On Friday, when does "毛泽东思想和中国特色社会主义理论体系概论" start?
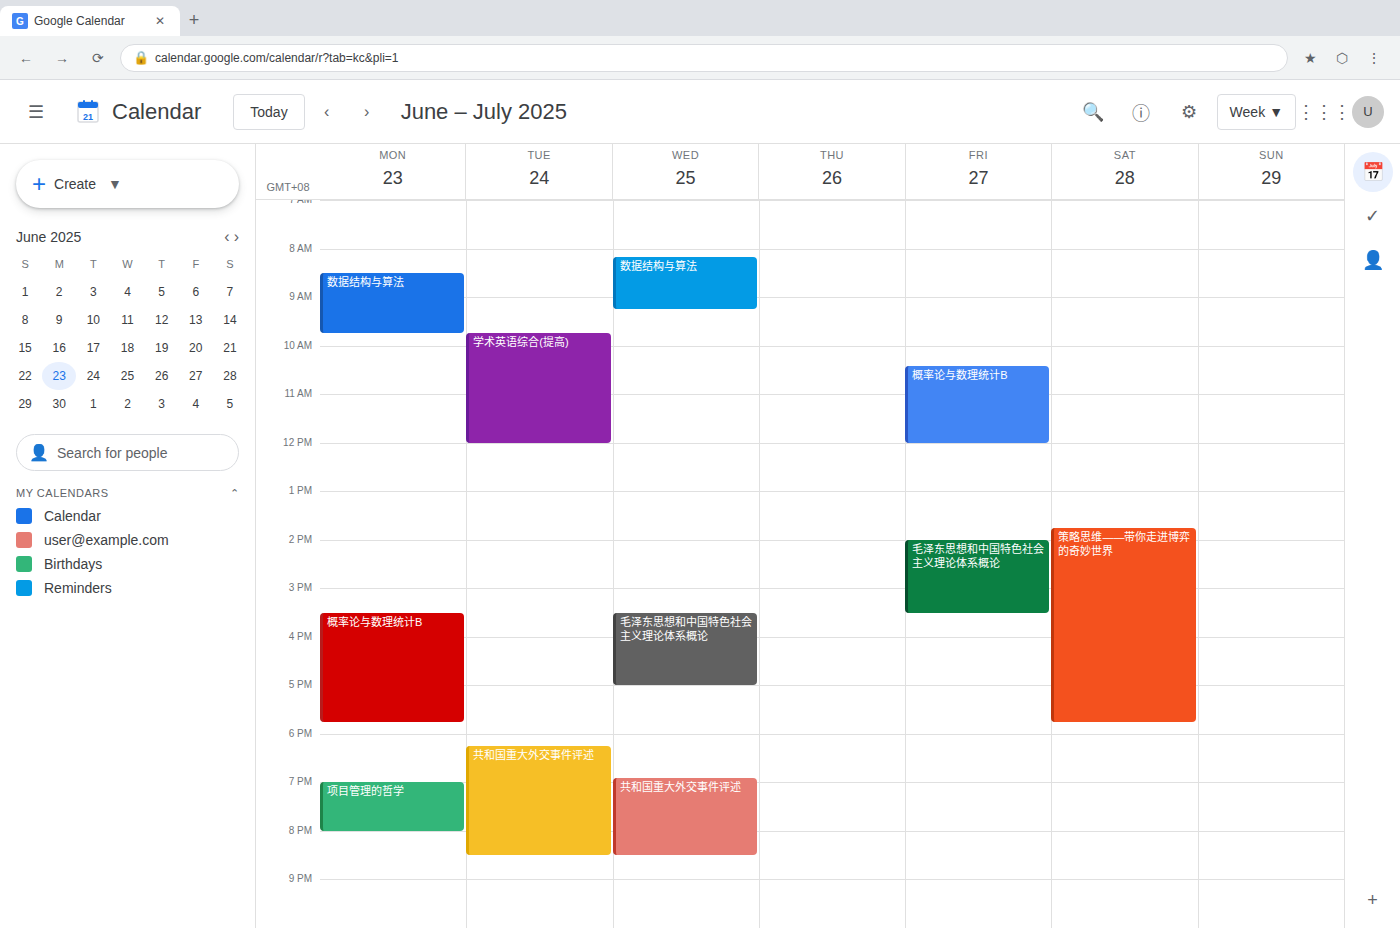
2:00 PM